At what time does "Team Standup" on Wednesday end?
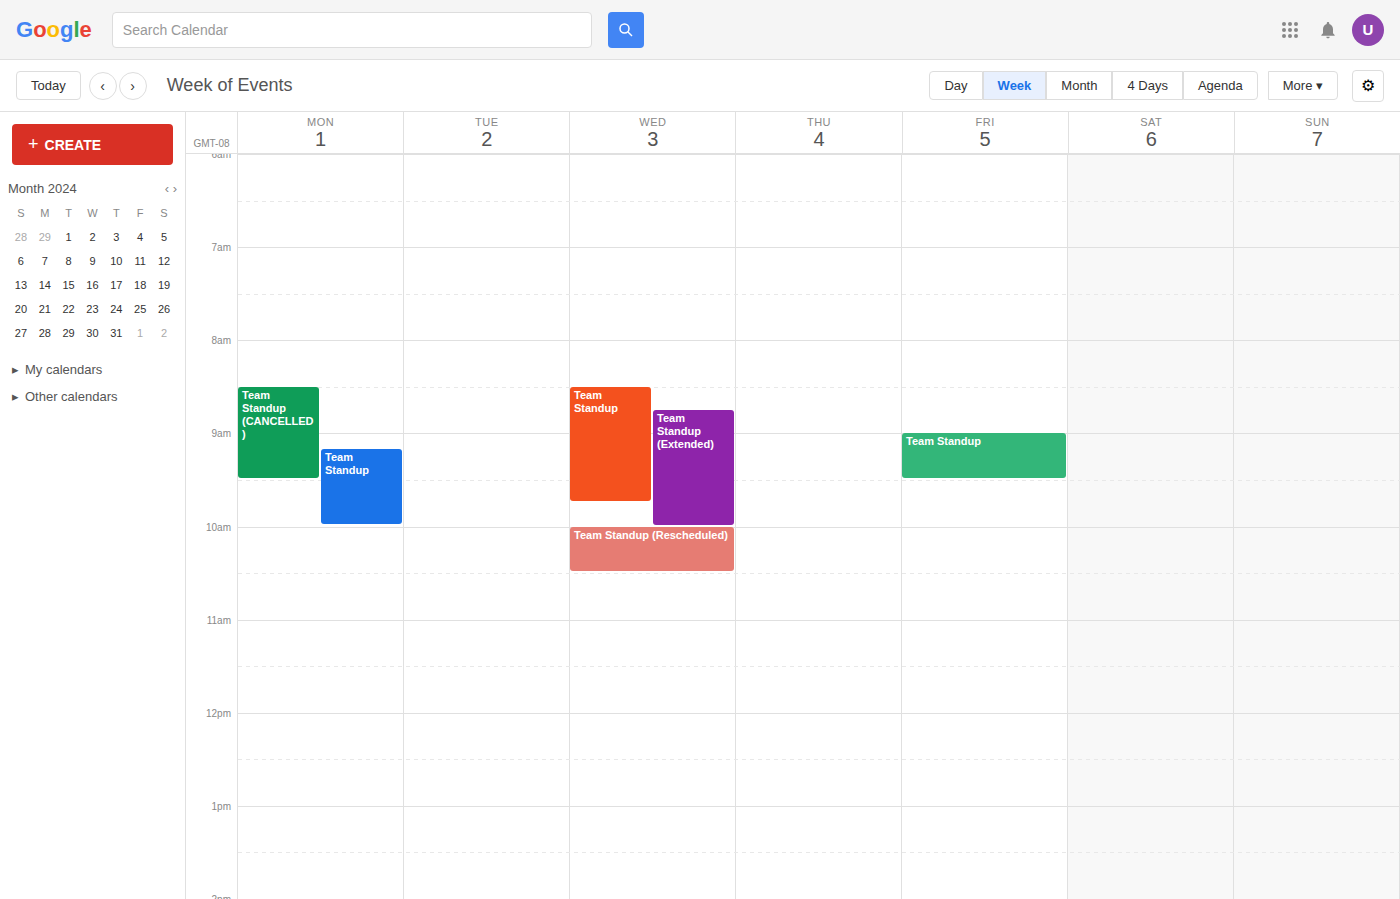
9:45 AM